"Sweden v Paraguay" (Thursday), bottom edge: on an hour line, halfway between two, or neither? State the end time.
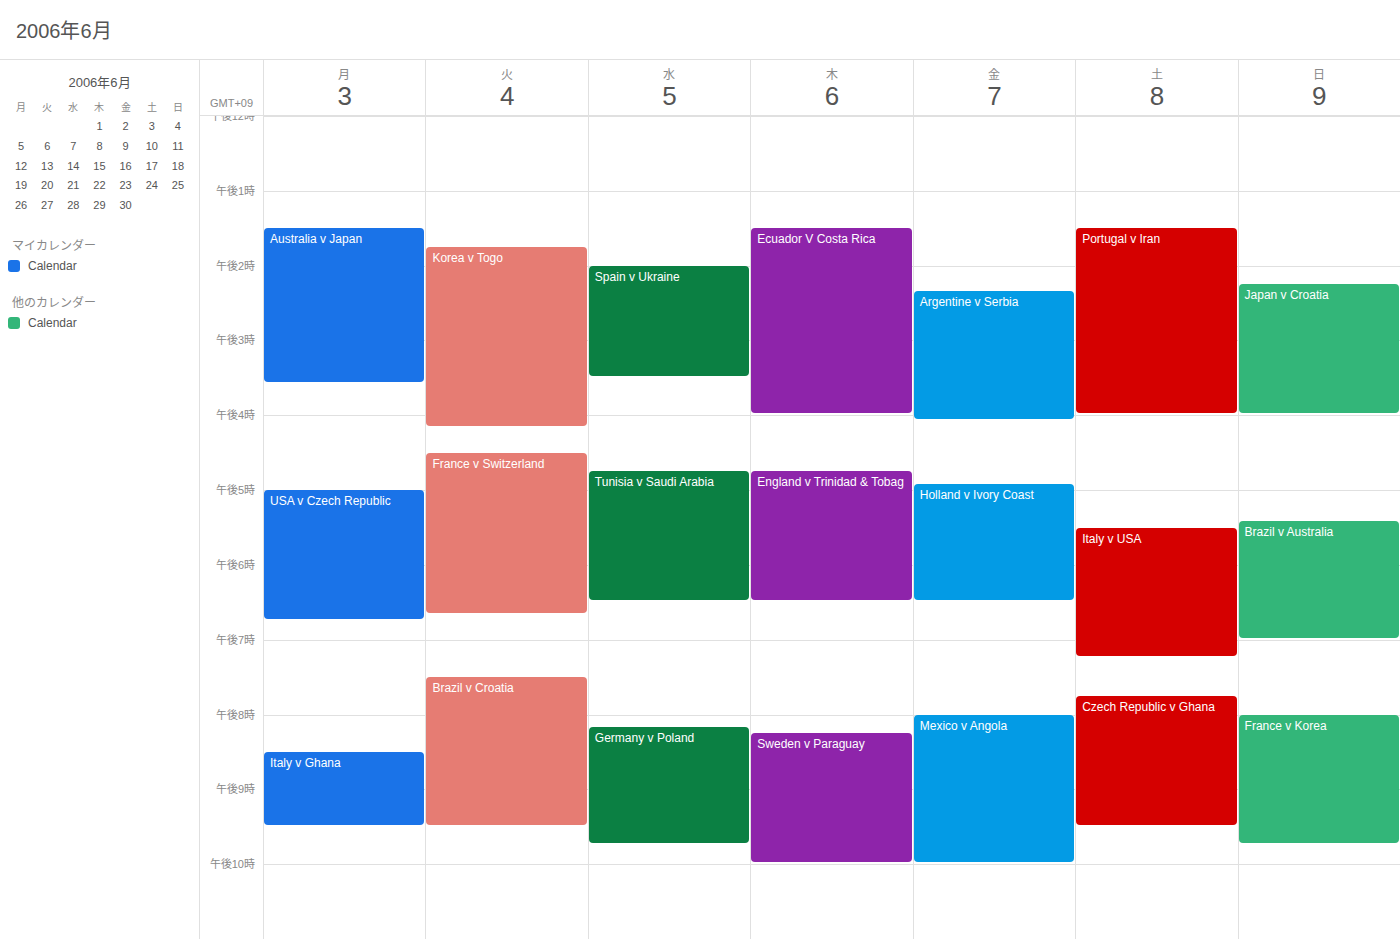
10:00 PM -- exactly on the 10 PM line.